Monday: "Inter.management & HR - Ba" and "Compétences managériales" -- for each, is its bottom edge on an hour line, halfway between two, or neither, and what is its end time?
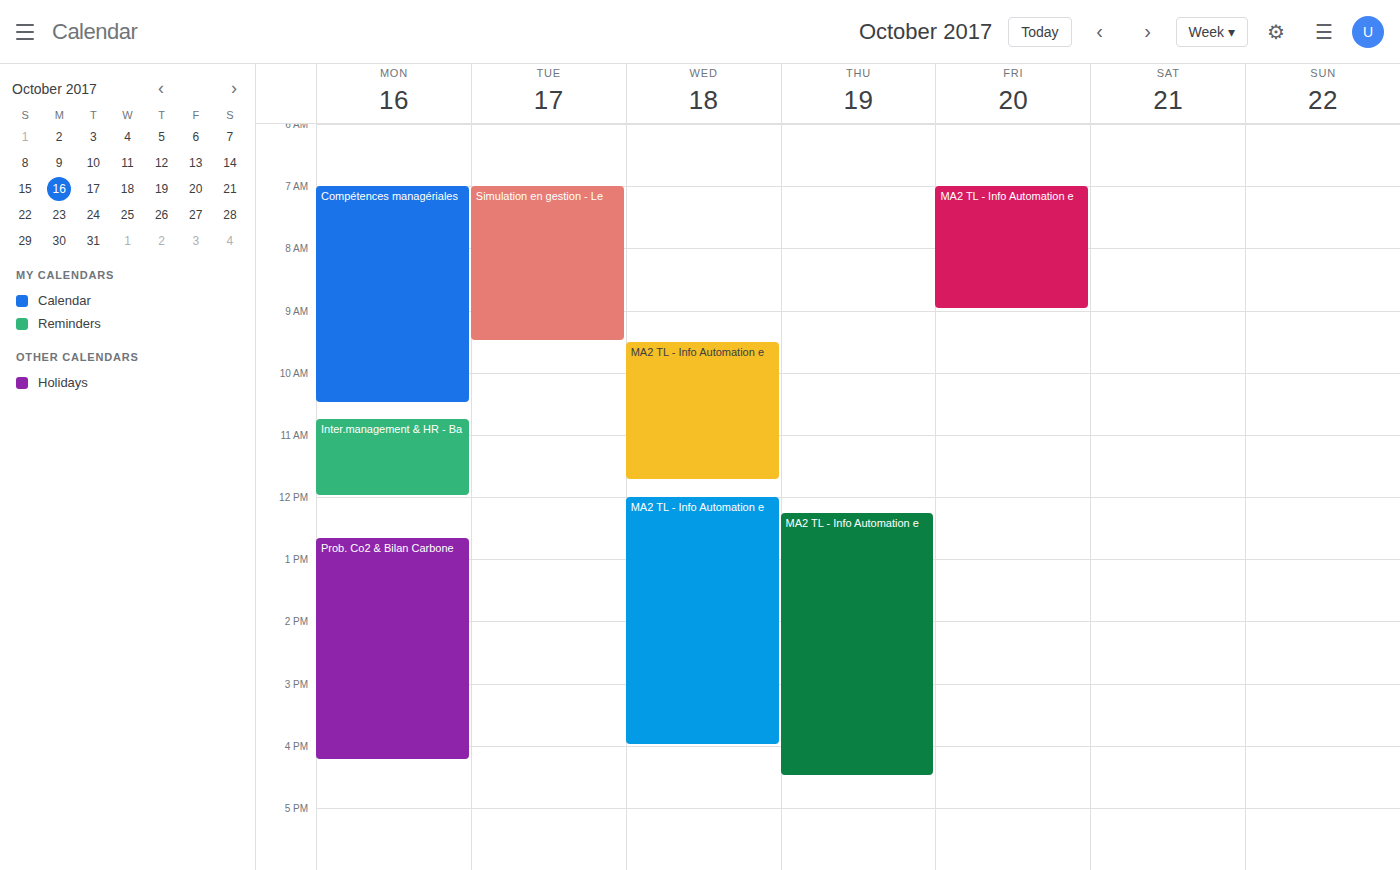
"Inter.management & HR - Ba": 12:00, exactly on the 12:00 line. "Compétences managériales": 10:30, halfway between the 10:00 and 11:00 lines.